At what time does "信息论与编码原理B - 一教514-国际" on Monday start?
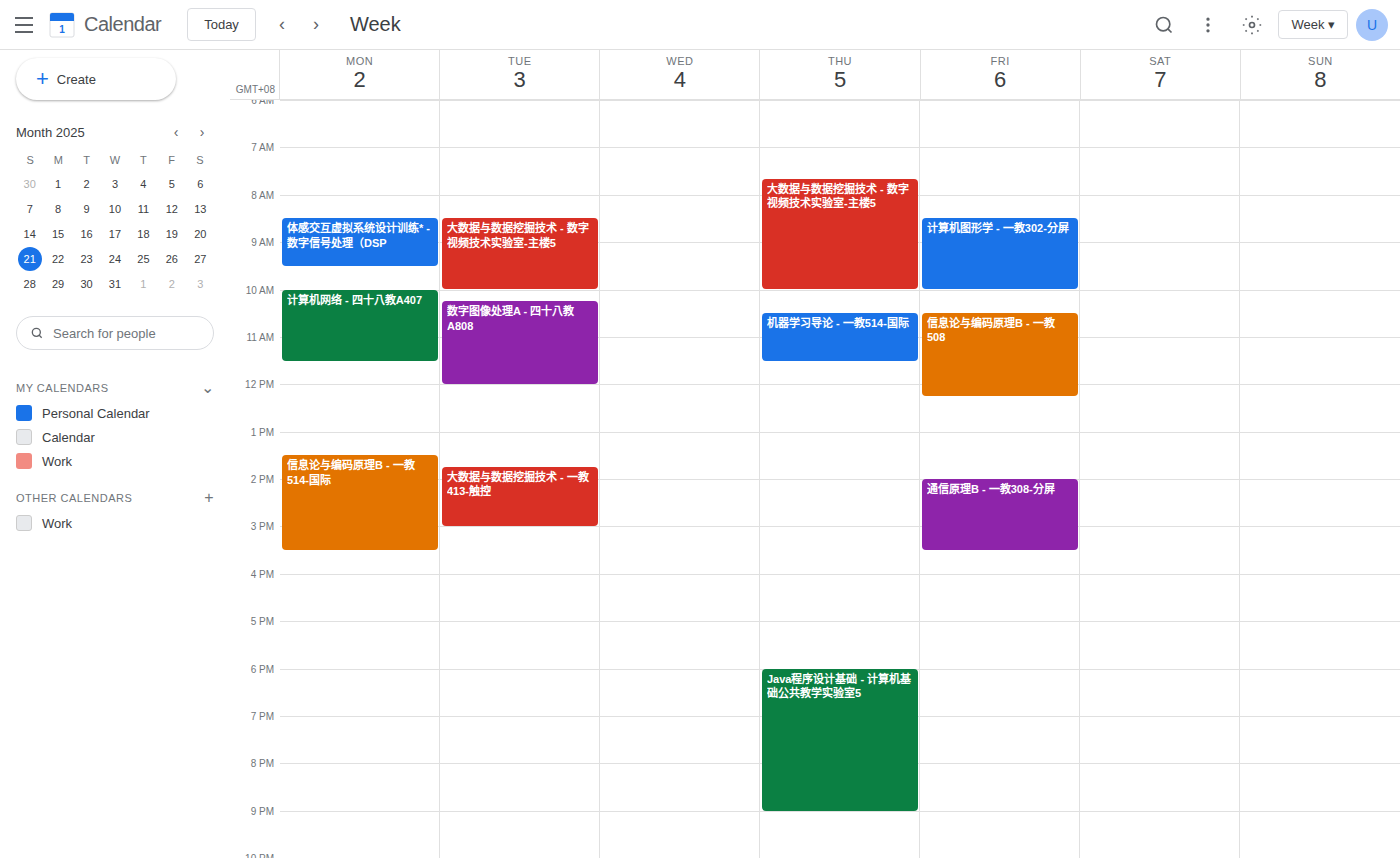
1:30 PM